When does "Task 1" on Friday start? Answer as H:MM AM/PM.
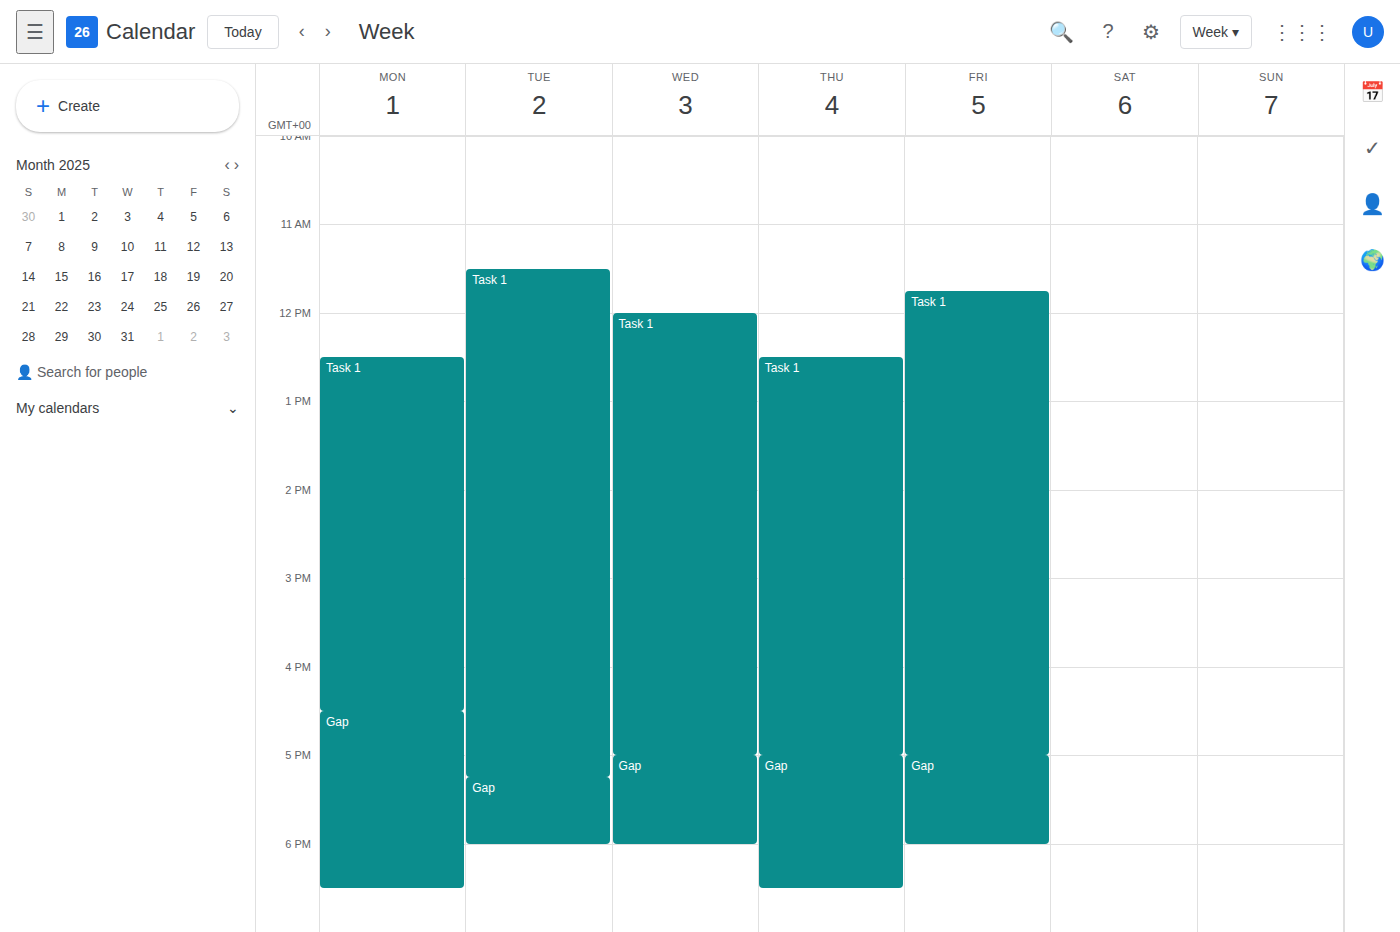
11:45 AM